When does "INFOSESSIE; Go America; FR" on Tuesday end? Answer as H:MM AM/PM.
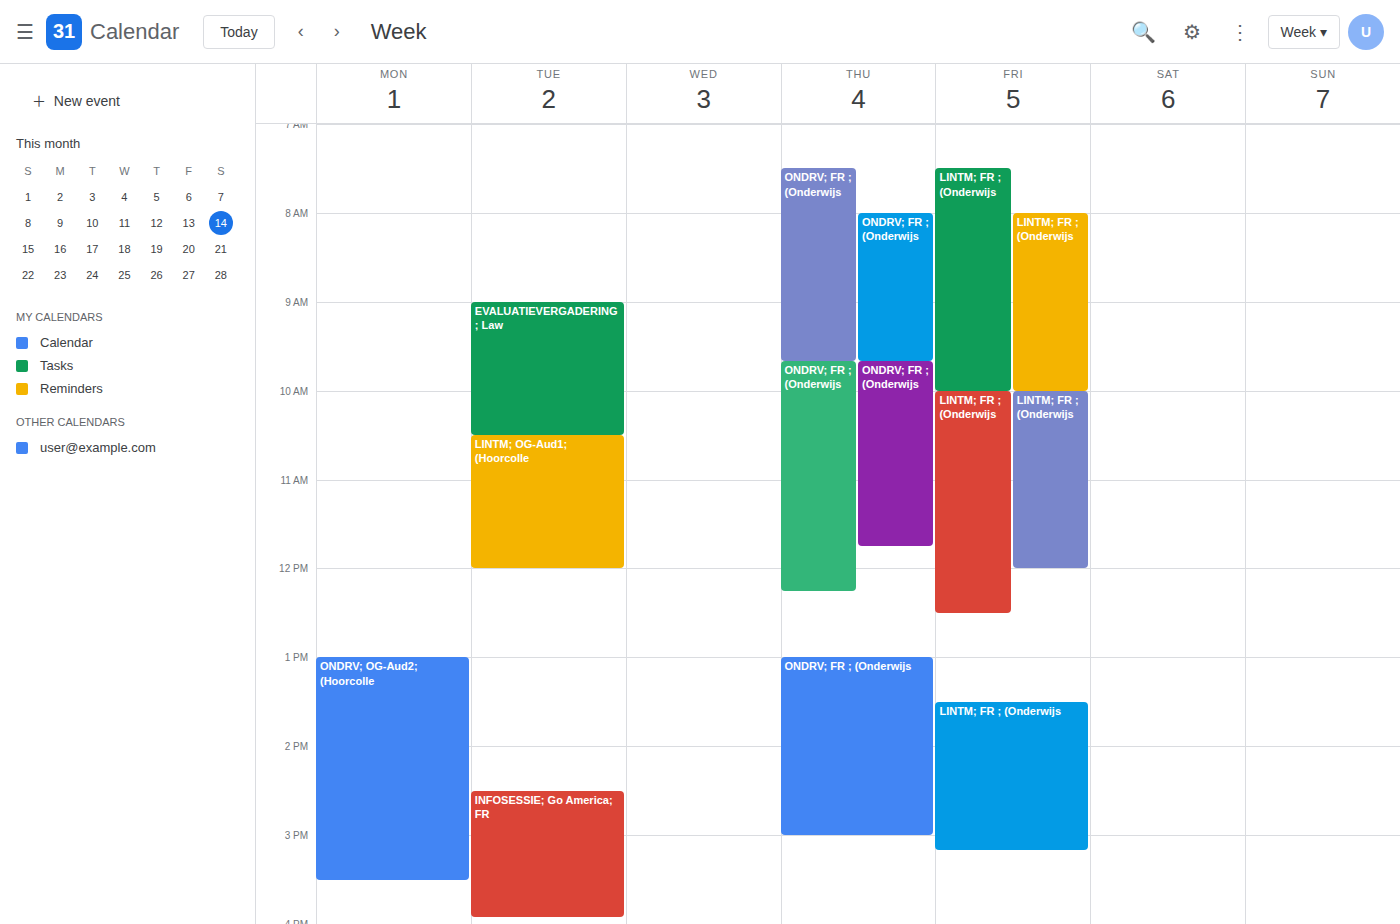
3:55 PM